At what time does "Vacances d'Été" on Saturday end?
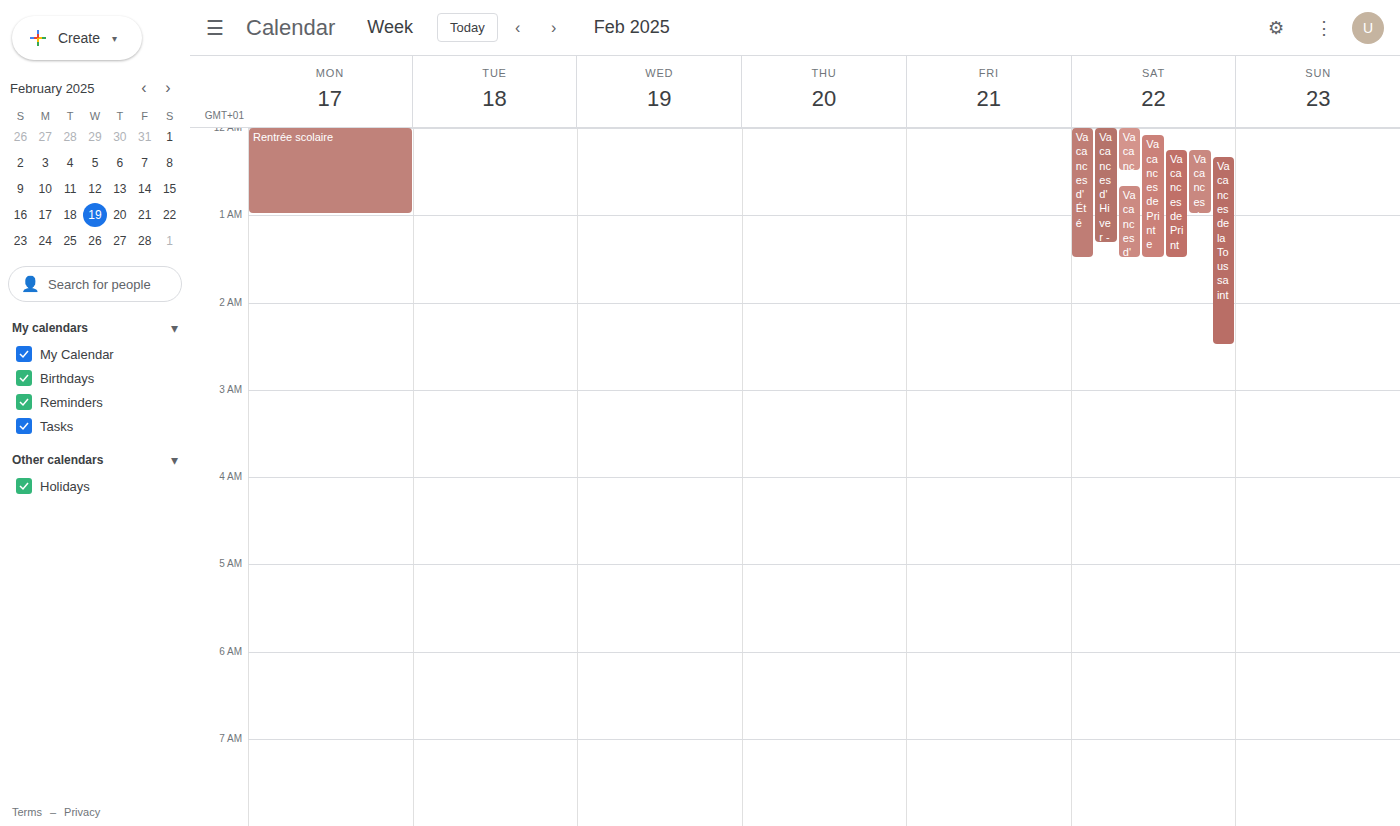
1:30 AM